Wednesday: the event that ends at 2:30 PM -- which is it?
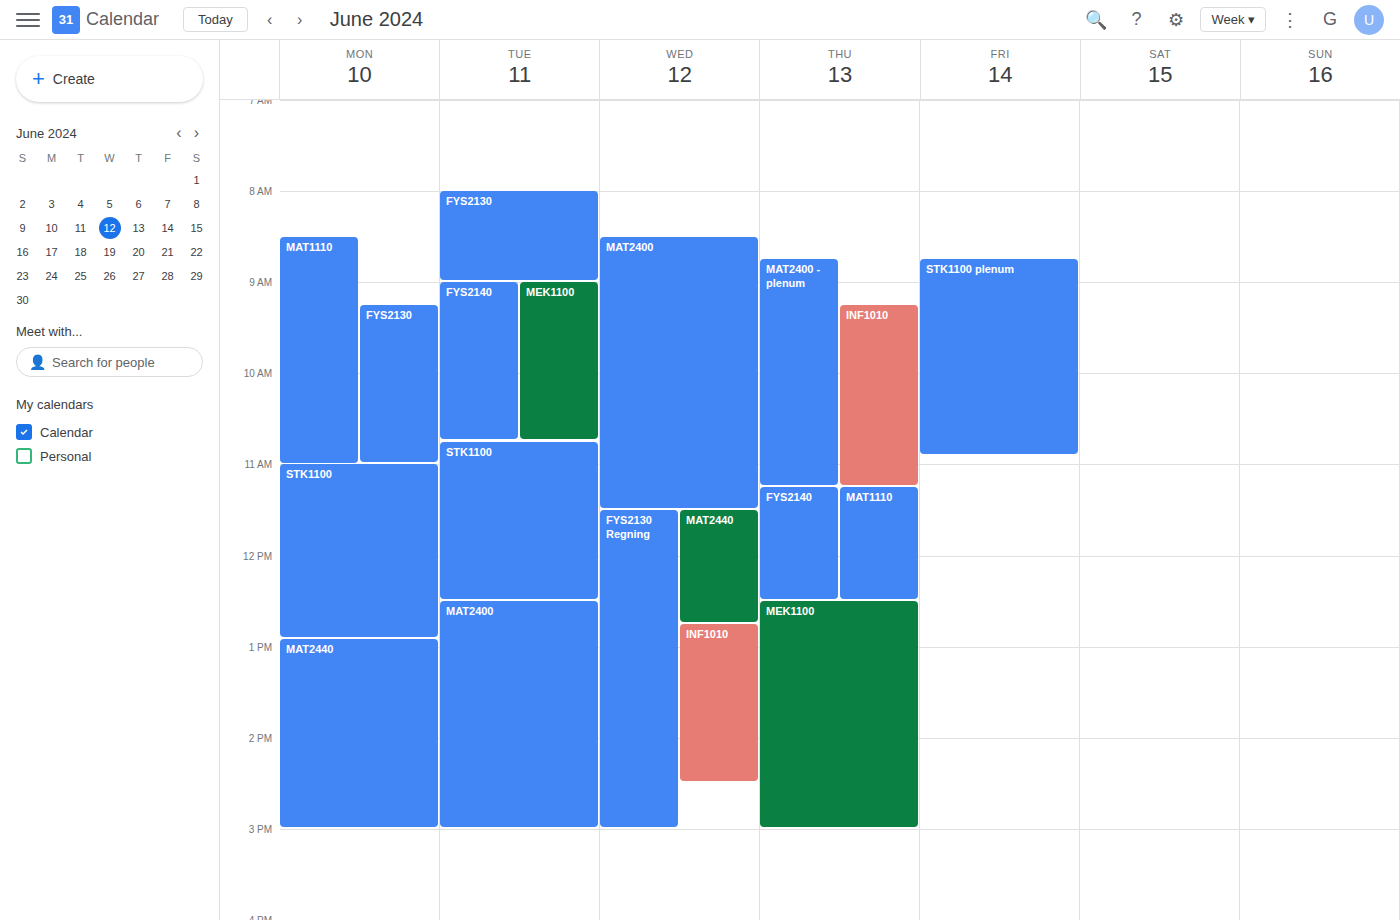
"INF1010"